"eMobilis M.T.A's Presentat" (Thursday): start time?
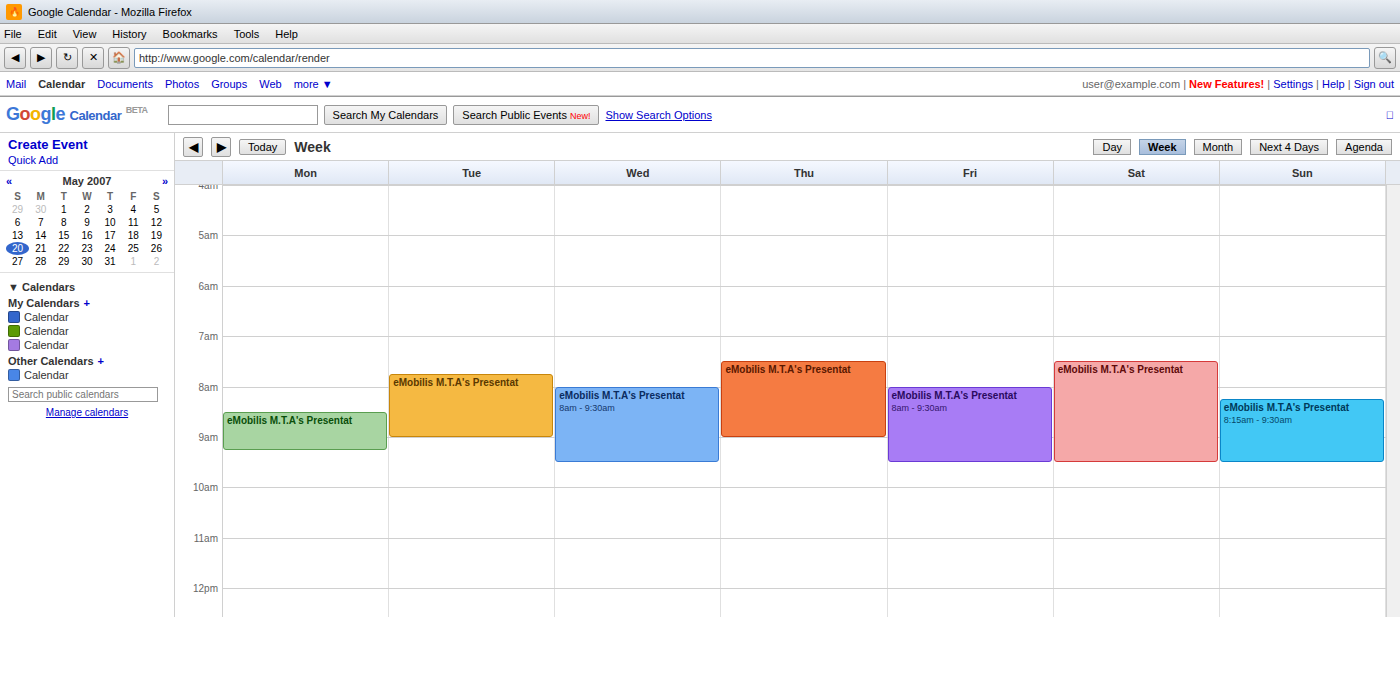
7:30 AM